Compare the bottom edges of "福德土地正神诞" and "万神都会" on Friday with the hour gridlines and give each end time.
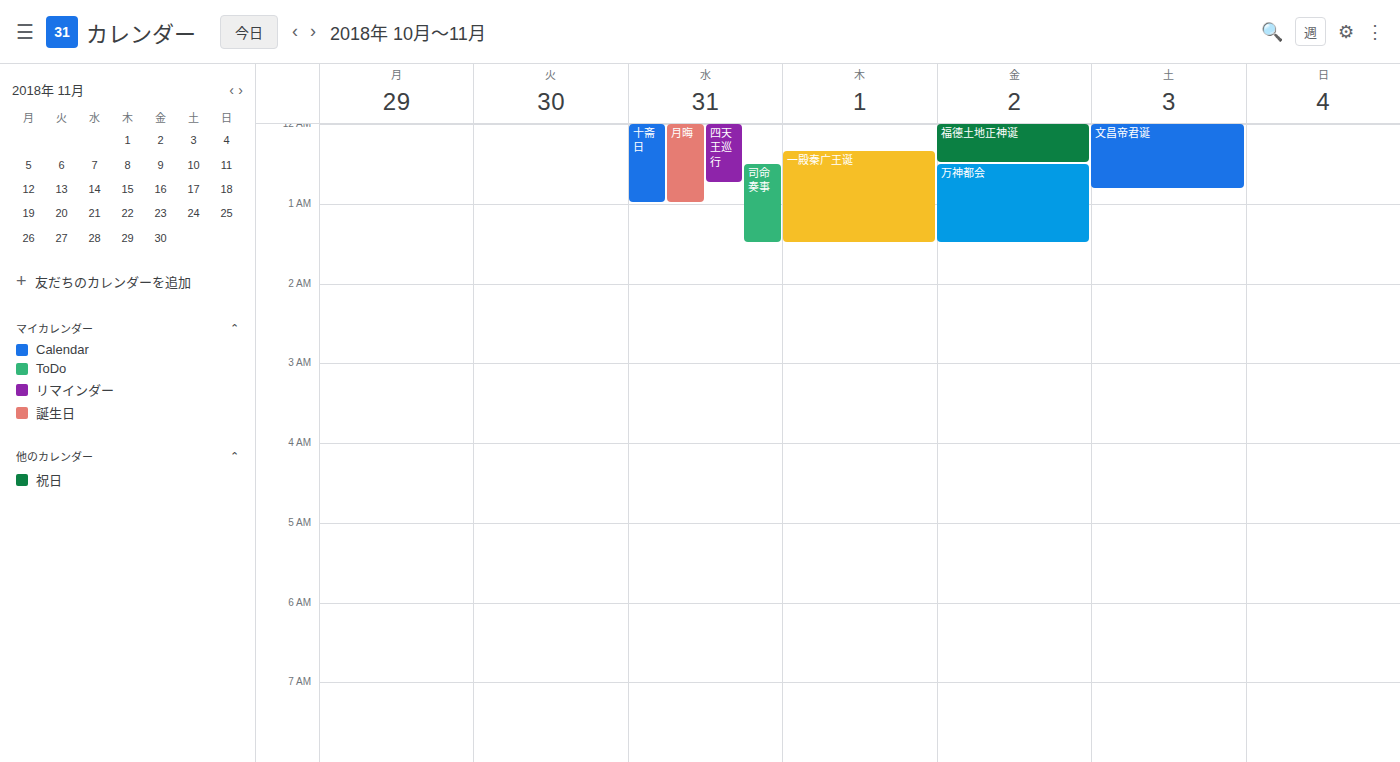
"福德土地正神诞": 12:30 AM, halfway between the 12 AM and 1 AM lines. "万神都会": 1:30 AM, halfway between the 1 AM and 2 AM lines.